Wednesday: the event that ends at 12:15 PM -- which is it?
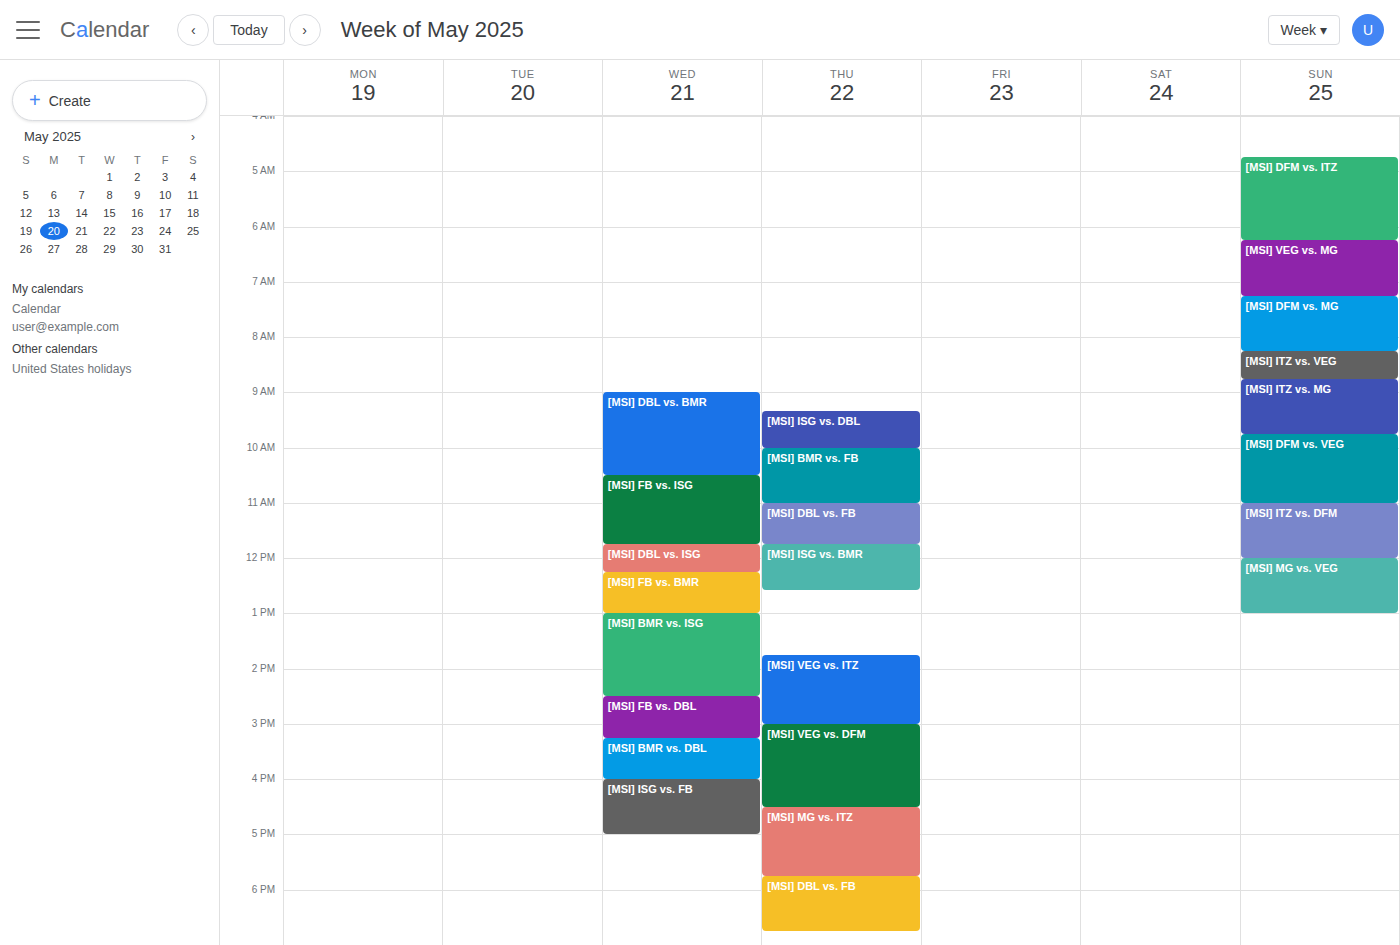
"[MSI] DBL vs. ISG"